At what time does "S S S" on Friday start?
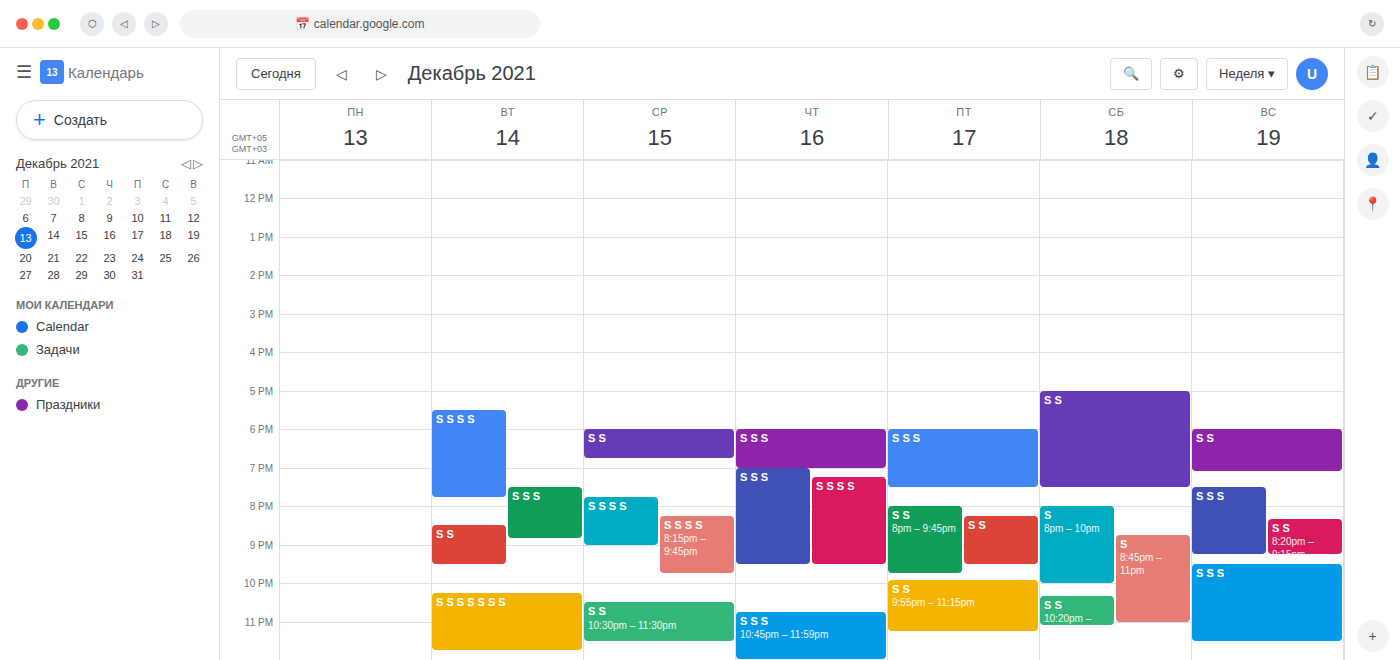
6:00 PM